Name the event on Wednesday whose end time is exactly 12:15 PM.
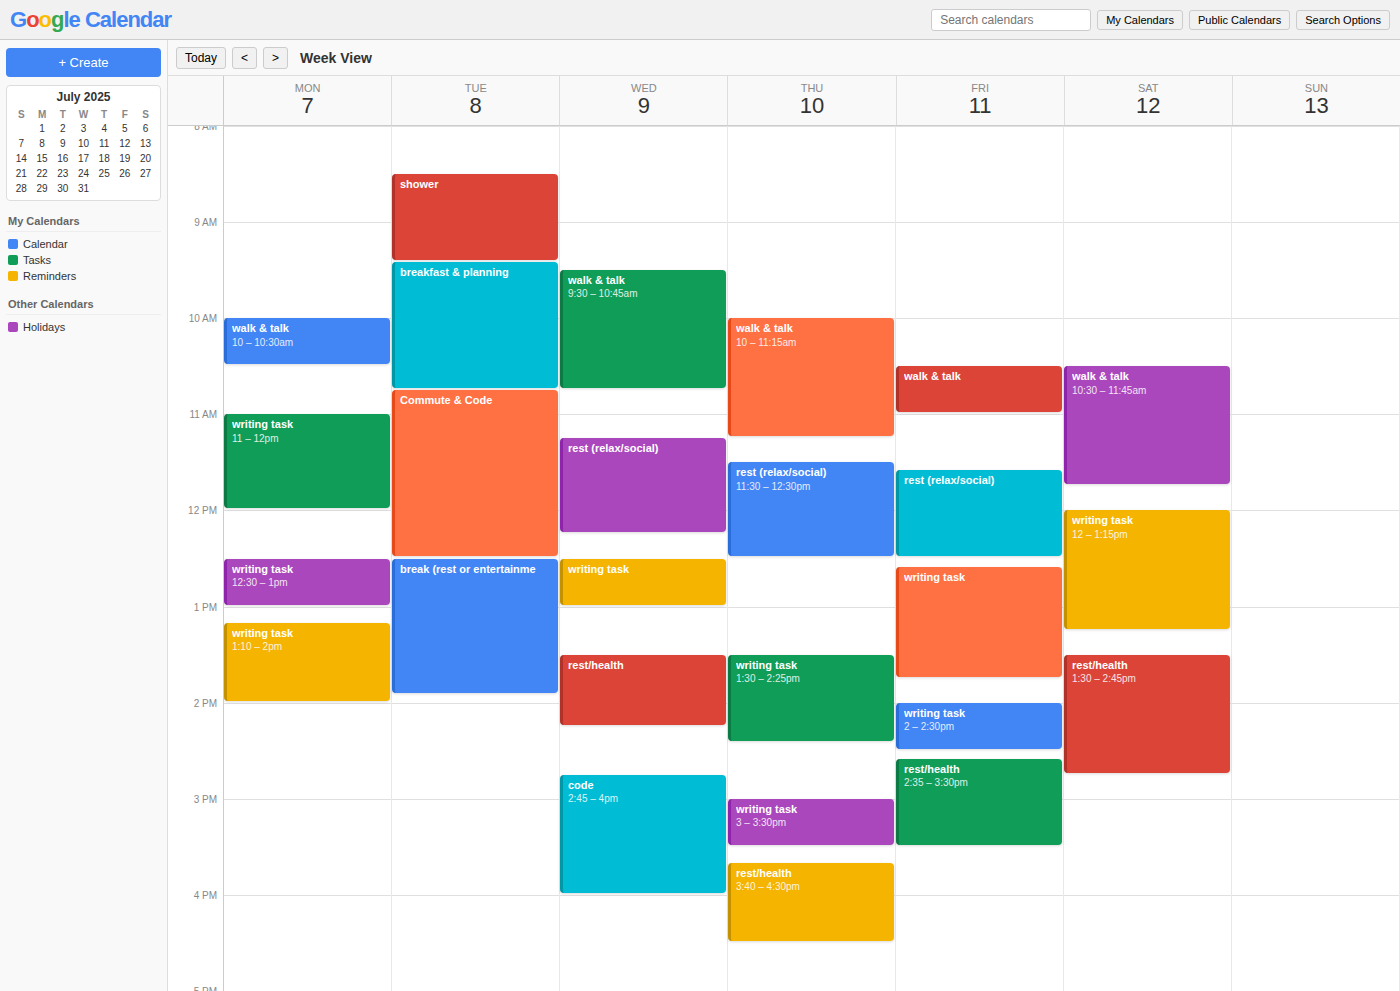
"rest (relax/social)"